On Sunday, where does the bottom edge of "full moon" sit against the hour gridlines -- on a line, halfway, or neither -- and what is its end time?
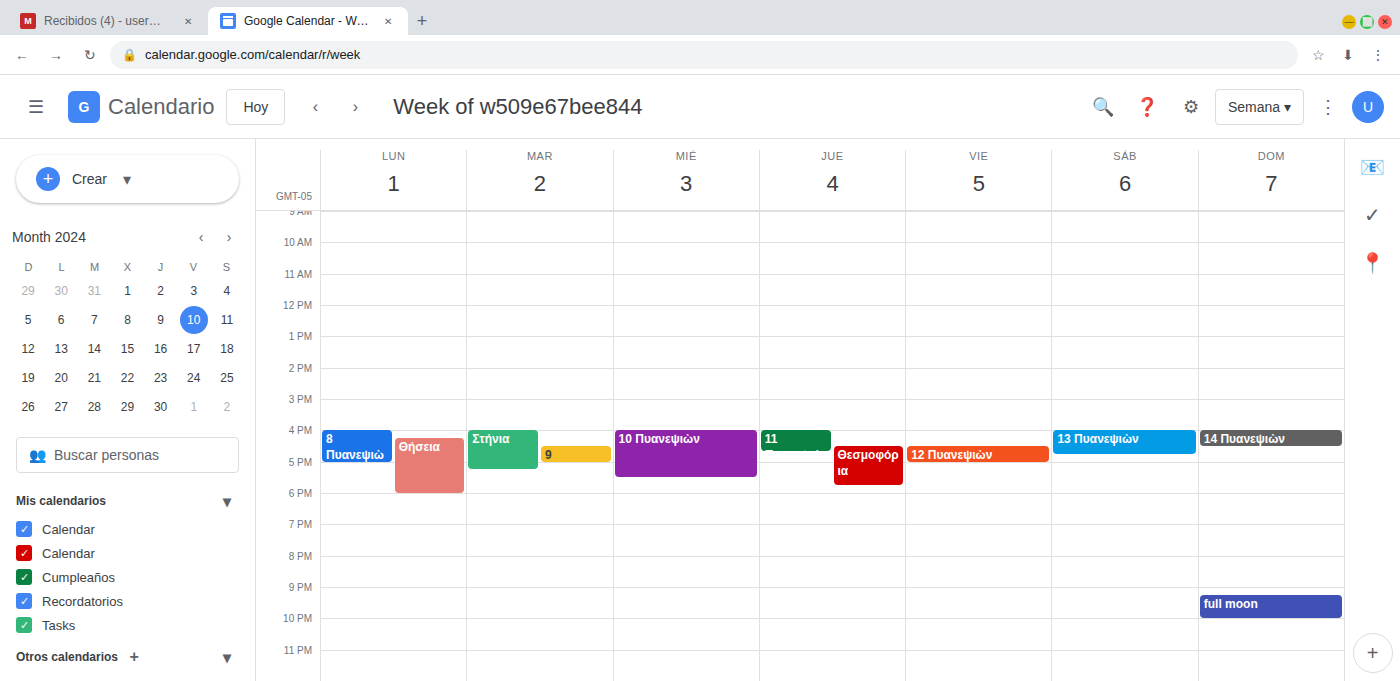
10:00 PM -- exactly on the 10 PM line.